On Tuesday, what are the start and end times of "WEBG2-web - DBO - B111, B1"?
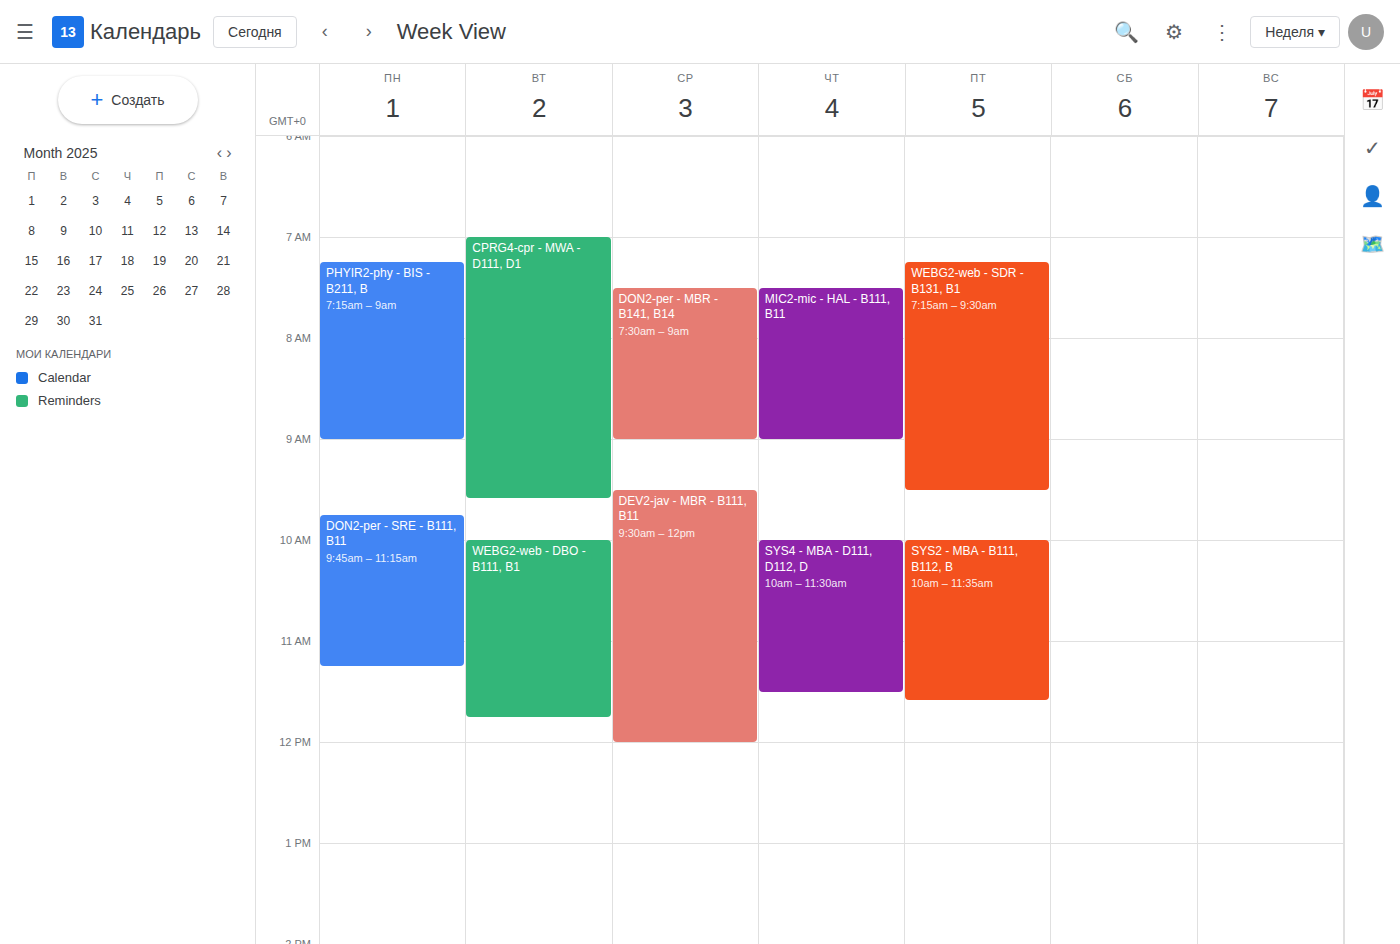
10:00 AM to 11:45 AM